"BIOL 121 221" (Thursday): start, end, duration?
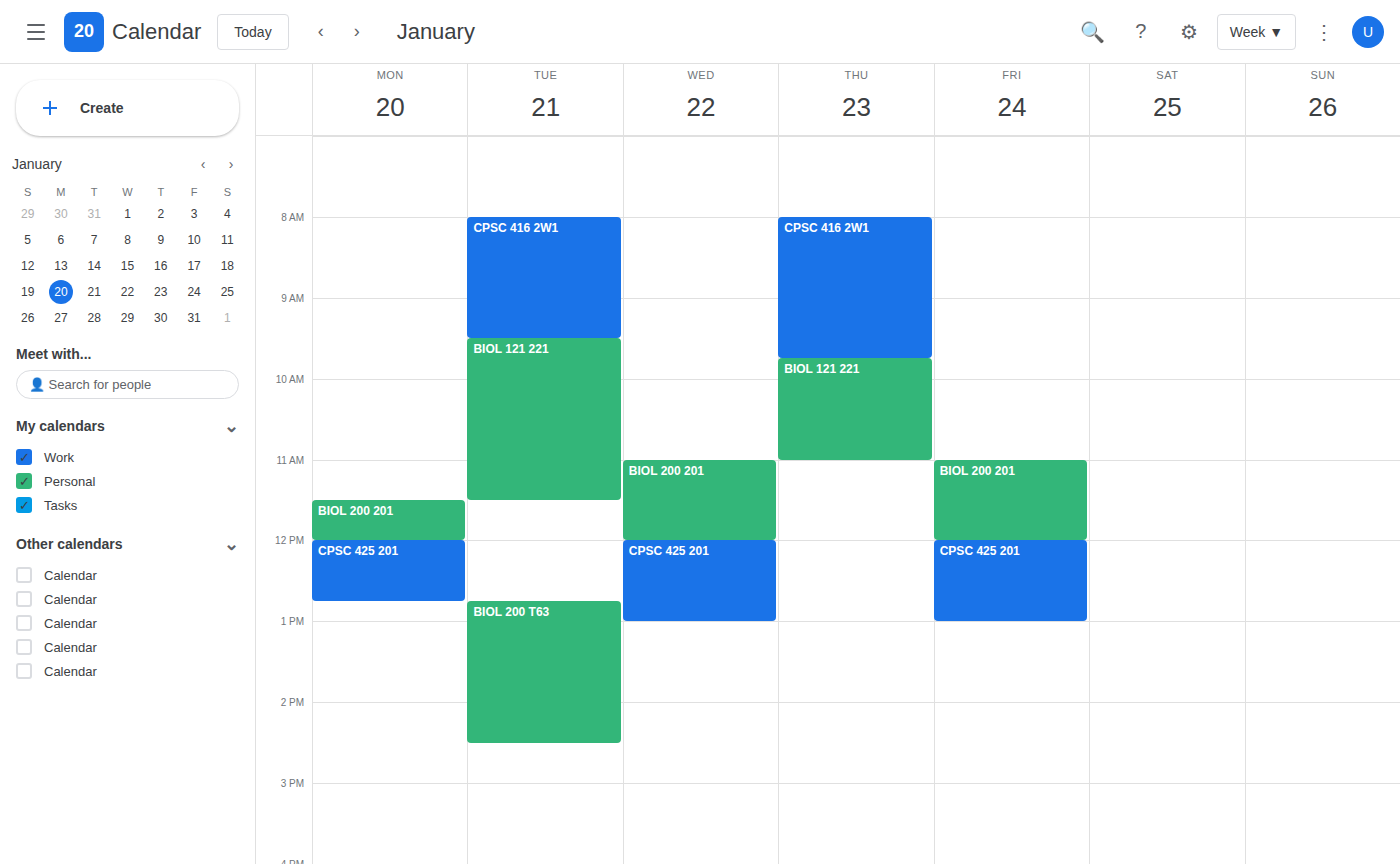
9:45 AM to 11:00 AM, 1 hour 15 minutes